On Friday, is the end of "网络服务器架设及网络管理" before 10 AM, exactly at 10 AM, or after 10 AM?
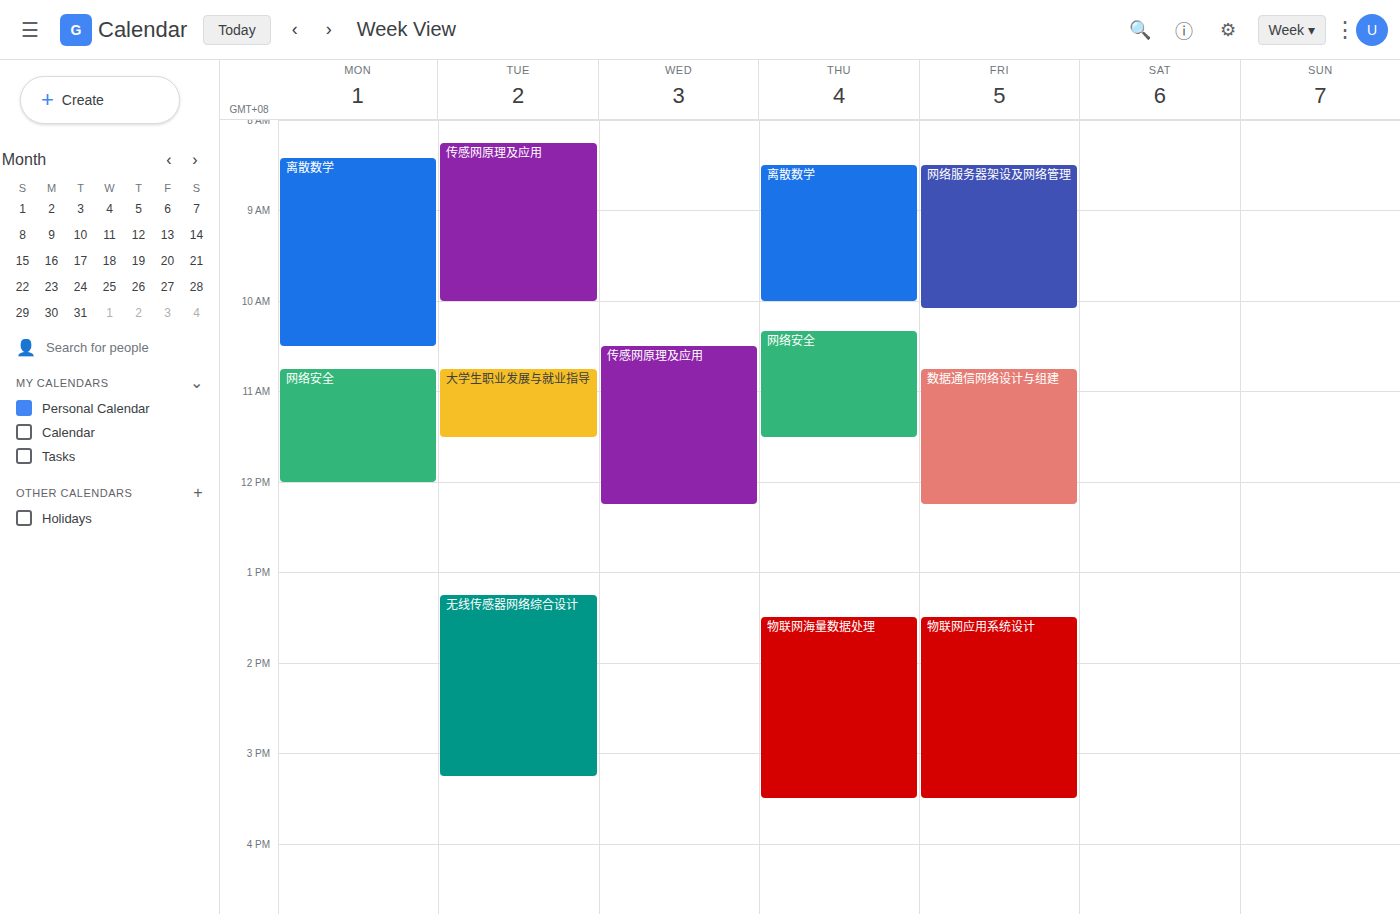
10:05 AM -- after 10 AM, 5 minutes below the 10 AM line.